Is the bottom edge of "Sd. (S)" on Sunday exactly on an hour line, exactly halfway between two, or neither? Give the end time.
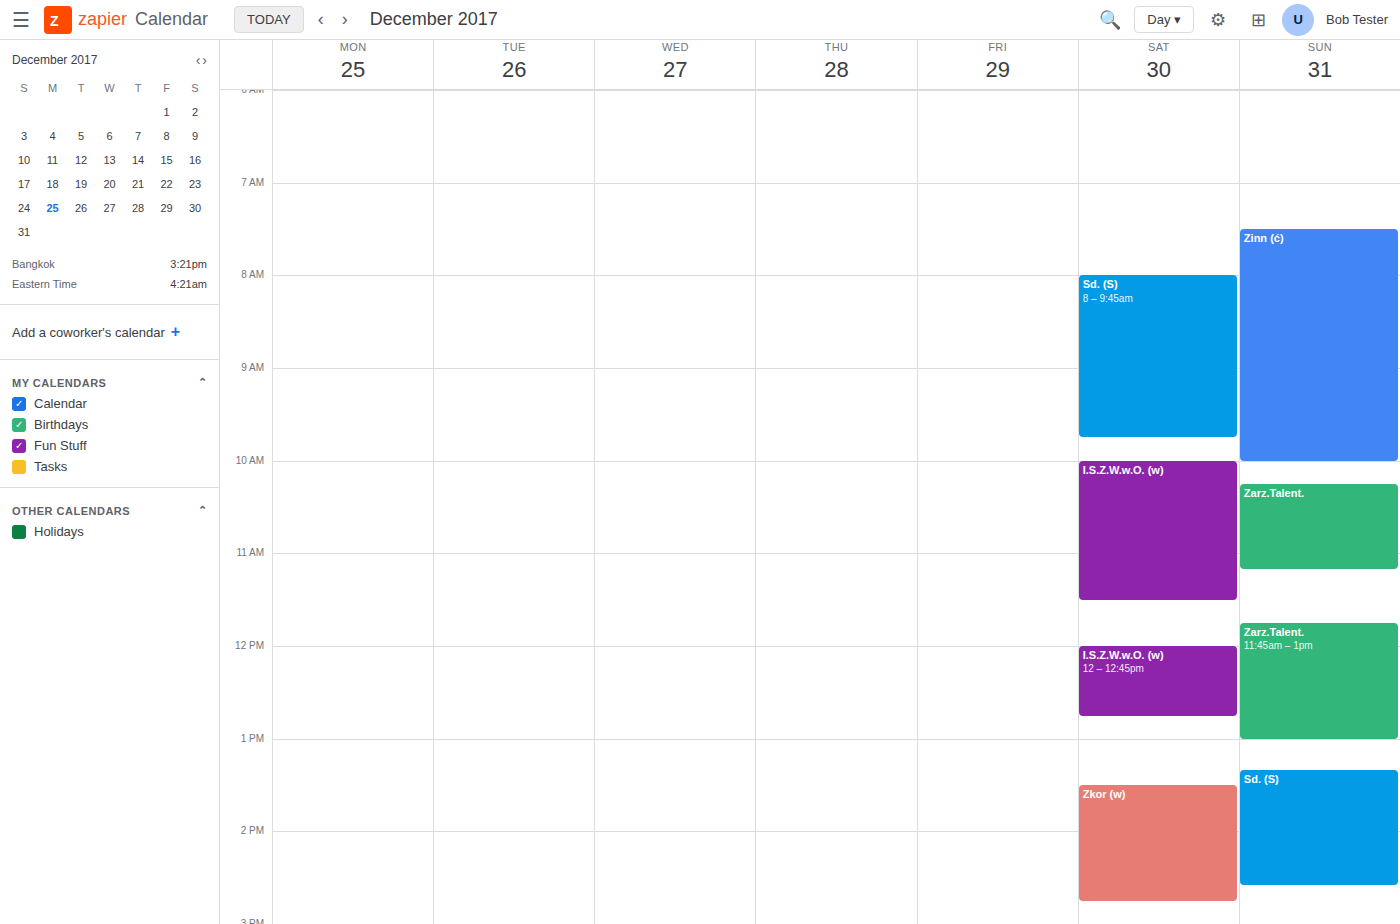
2:35 PM -- neither: 35 minutes below the 2 PM line and 25 minutes above the 3 PM line.